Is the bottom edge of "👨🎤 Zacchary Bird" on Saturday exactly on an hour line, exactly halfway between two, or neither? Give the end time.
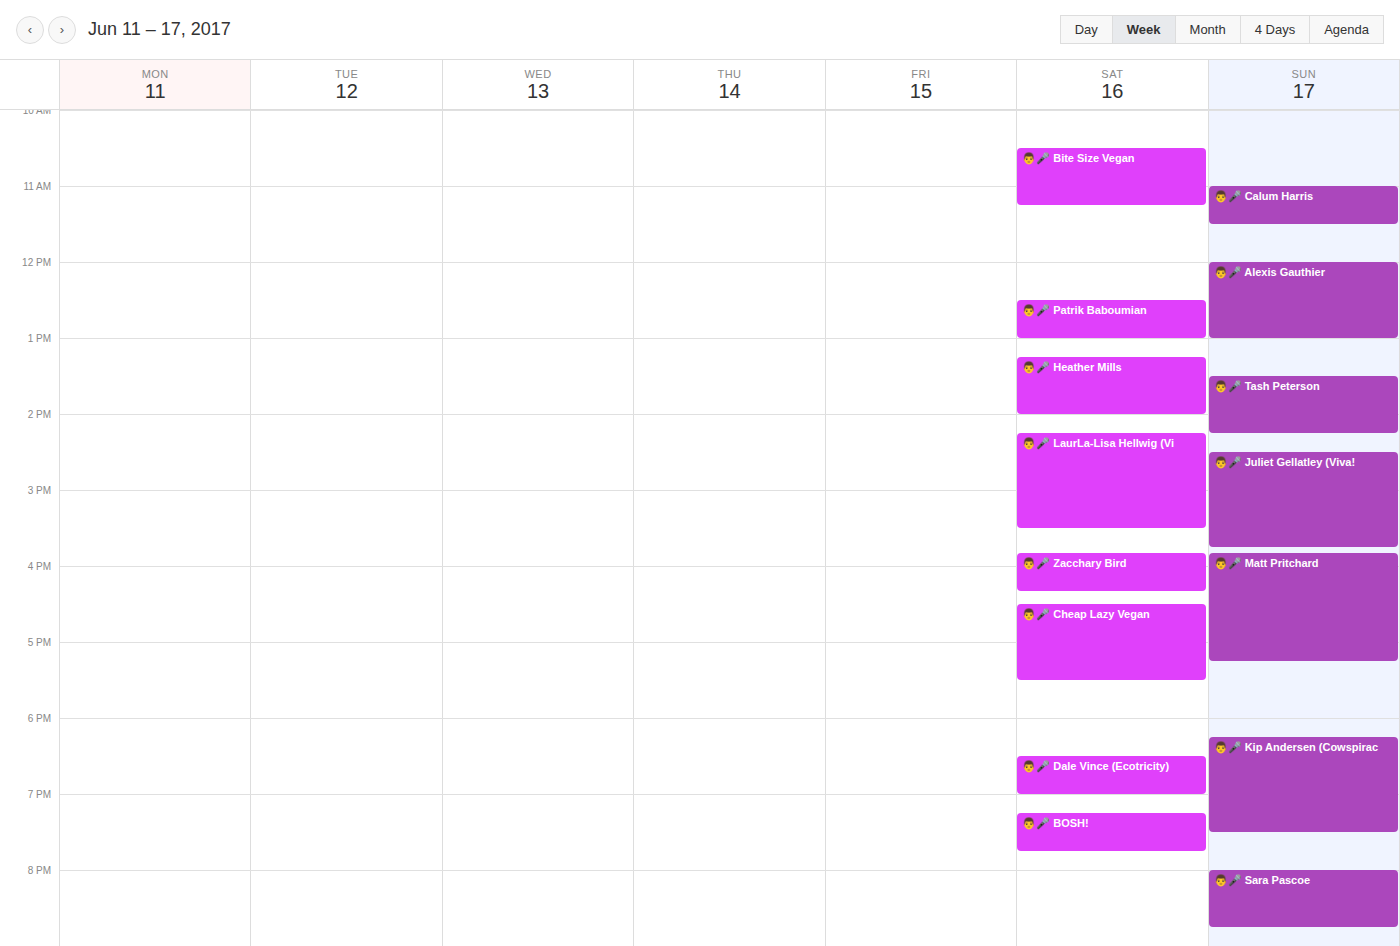
4:20 PM -- neither: 20 minutes below the 4 PM line and 40 minutes above the 5 PM line.